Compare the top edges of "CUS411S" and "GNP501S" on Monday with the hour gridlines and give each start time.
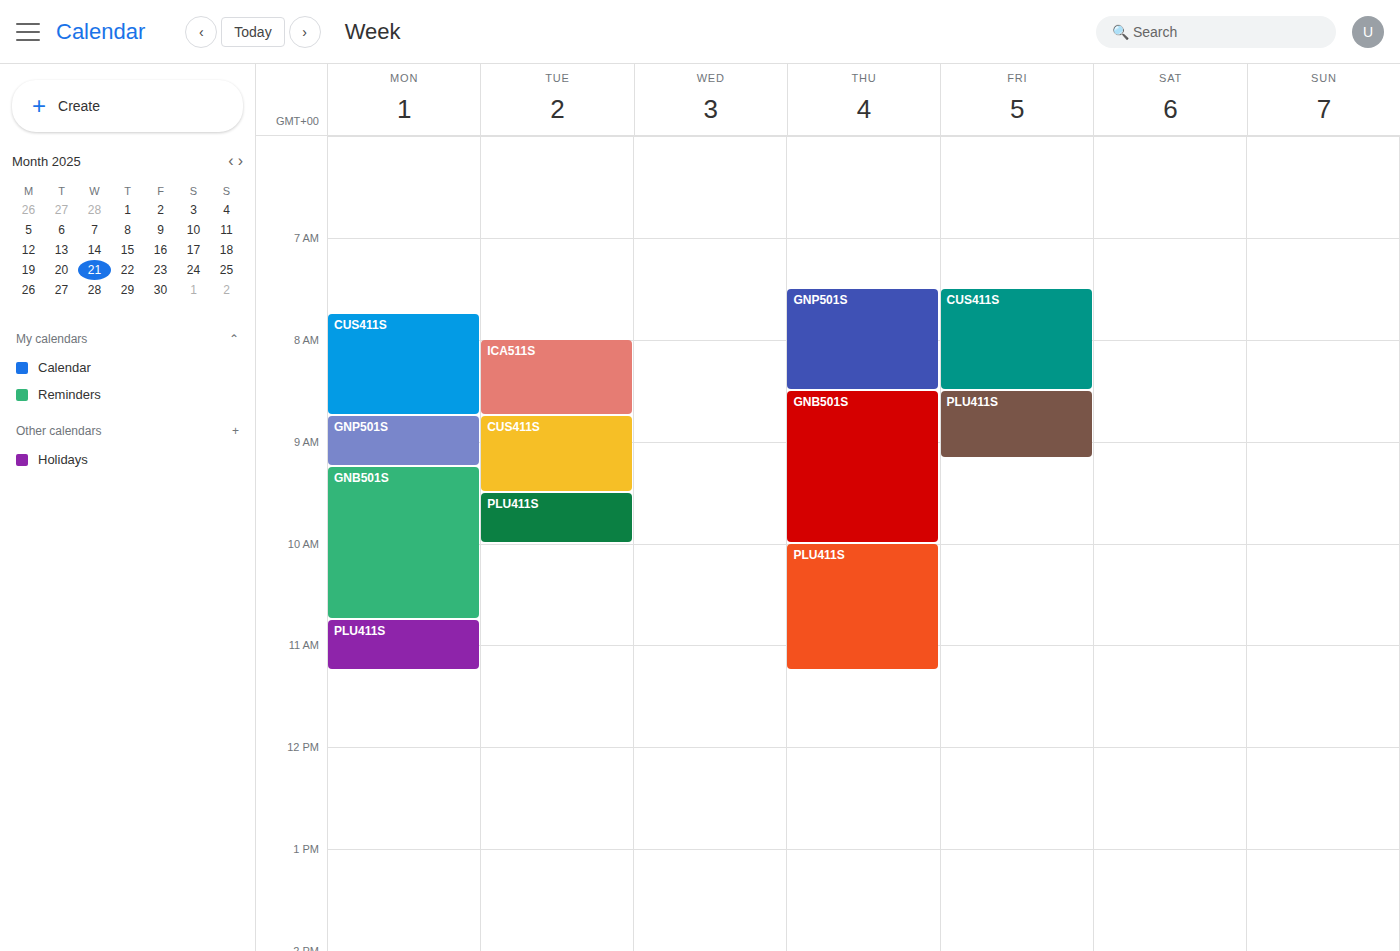
"CUS411S": 7:45 AM, neither: three quarters of the way from the 7 AM line to the 8 AM line. "GNP501S": 8:45 AM, neither: three quarters of the way from the 8 AM line to the 9 AM line.